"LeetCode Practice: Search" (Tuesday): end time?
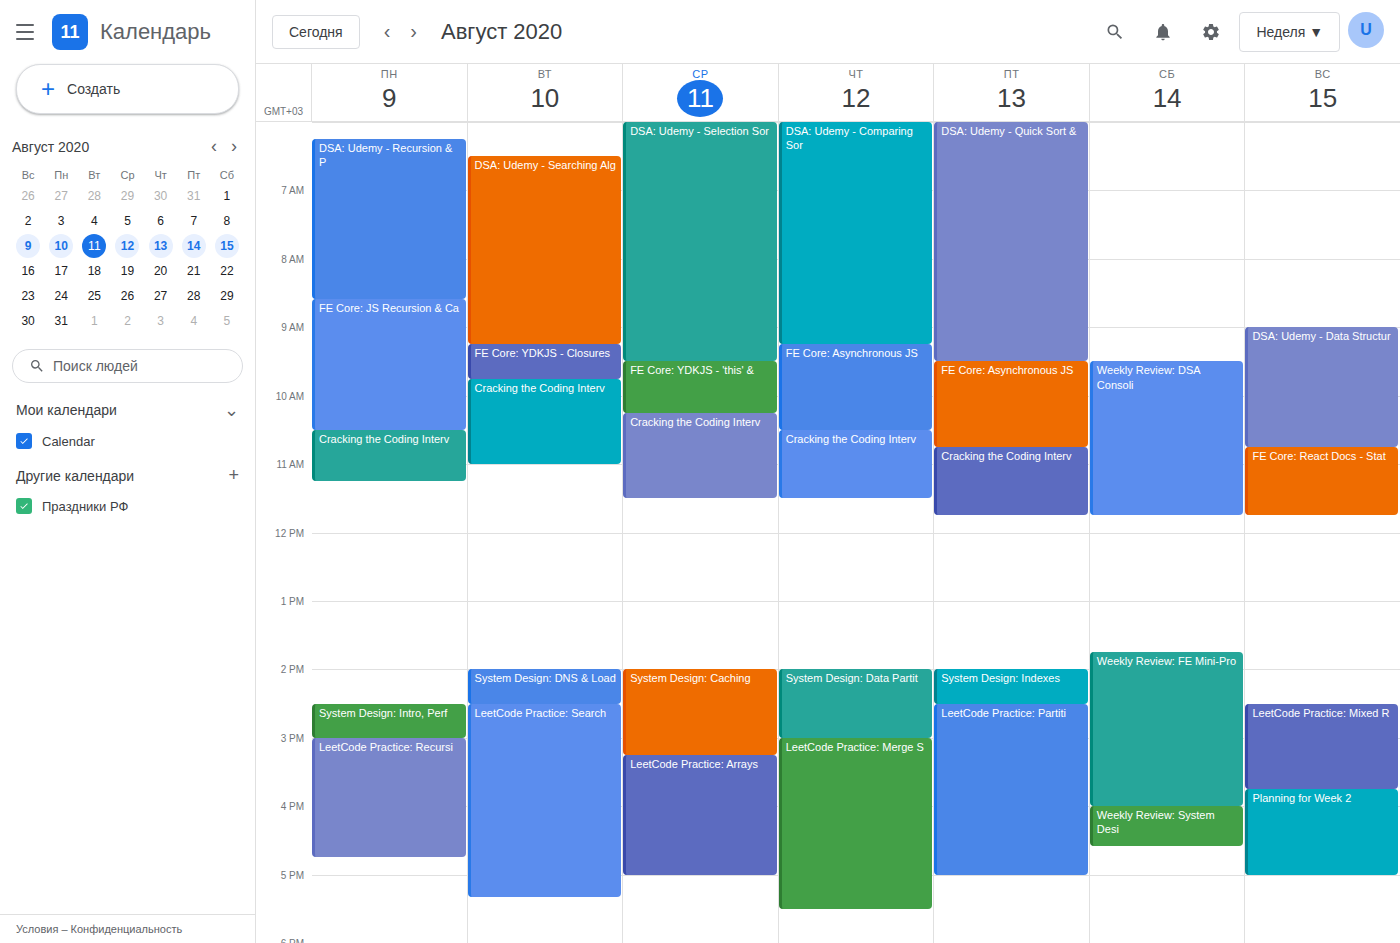
5:20 PM